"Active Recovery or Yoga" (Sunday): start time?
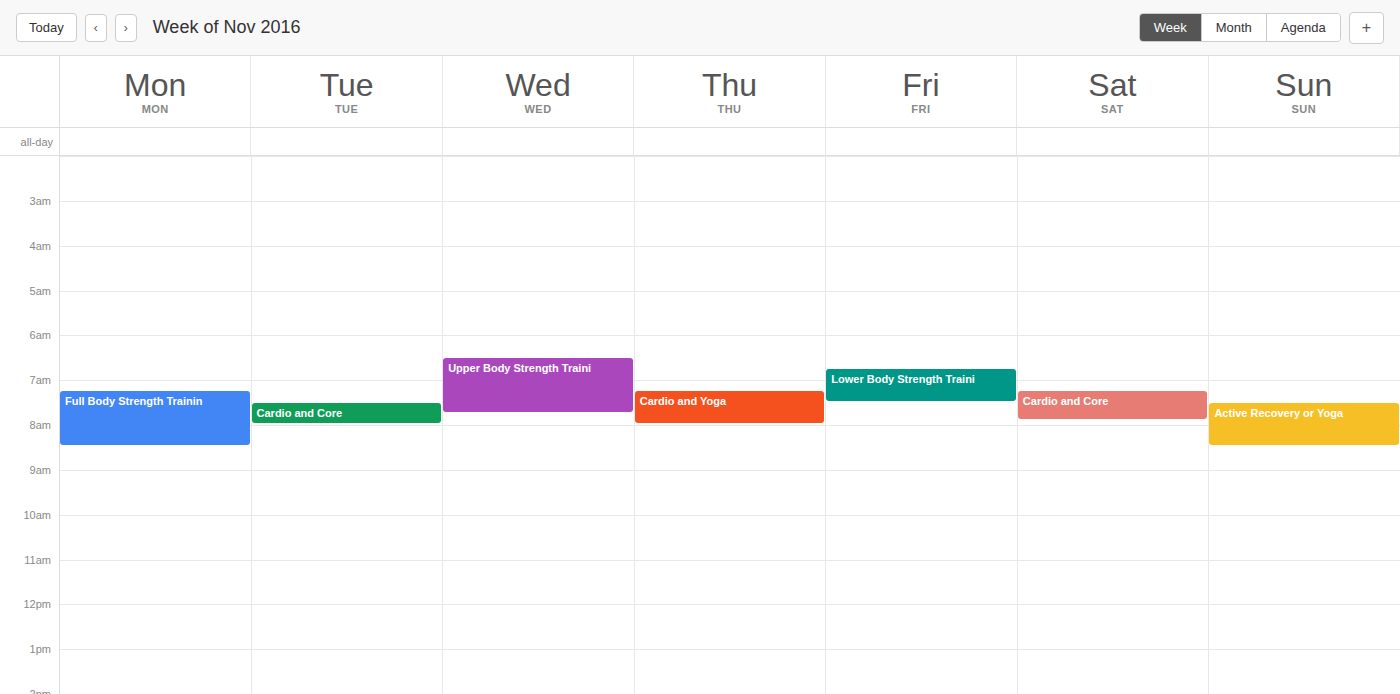
7:30 AM